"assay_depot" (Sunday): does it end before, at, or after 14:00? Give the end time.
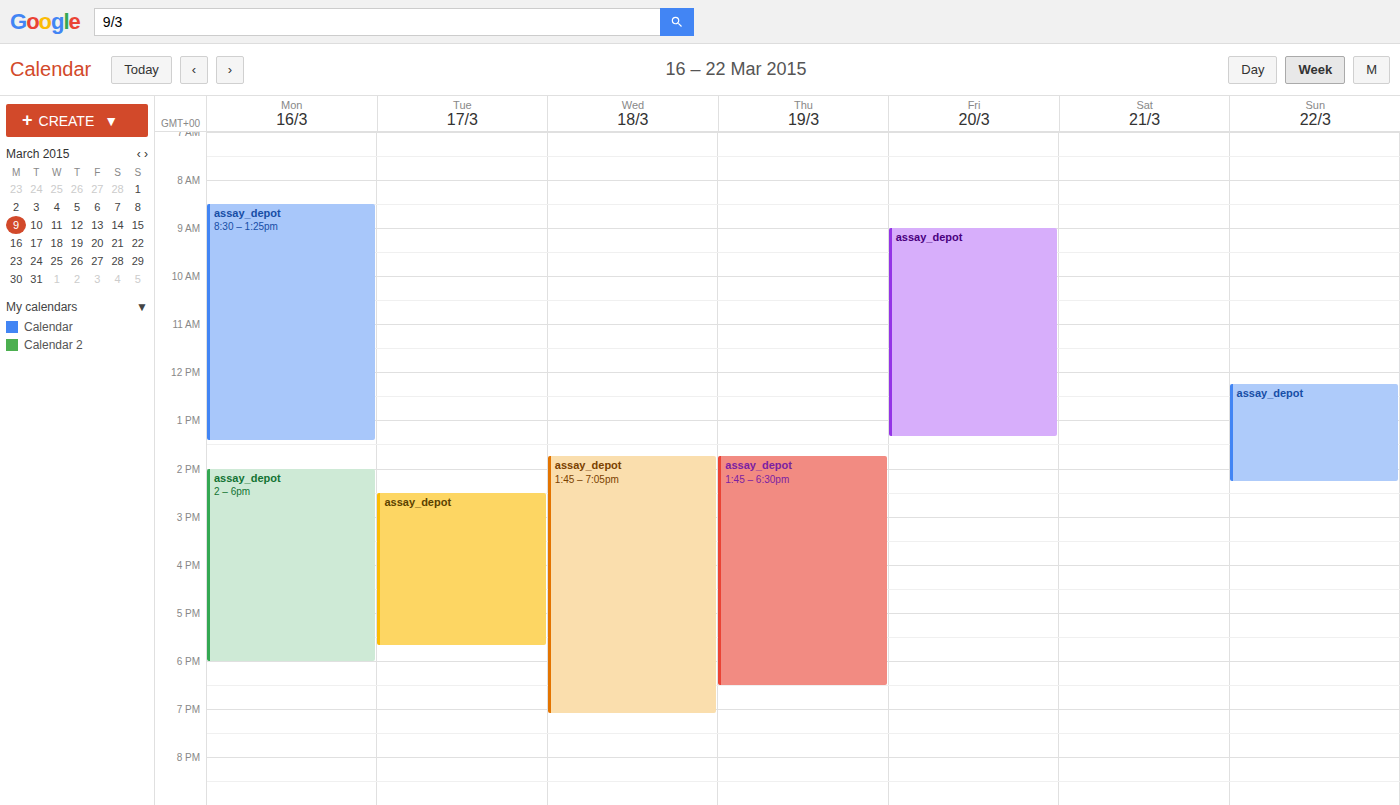
14:15 -- after 14:00, 15 minutes below the 14:00 line.